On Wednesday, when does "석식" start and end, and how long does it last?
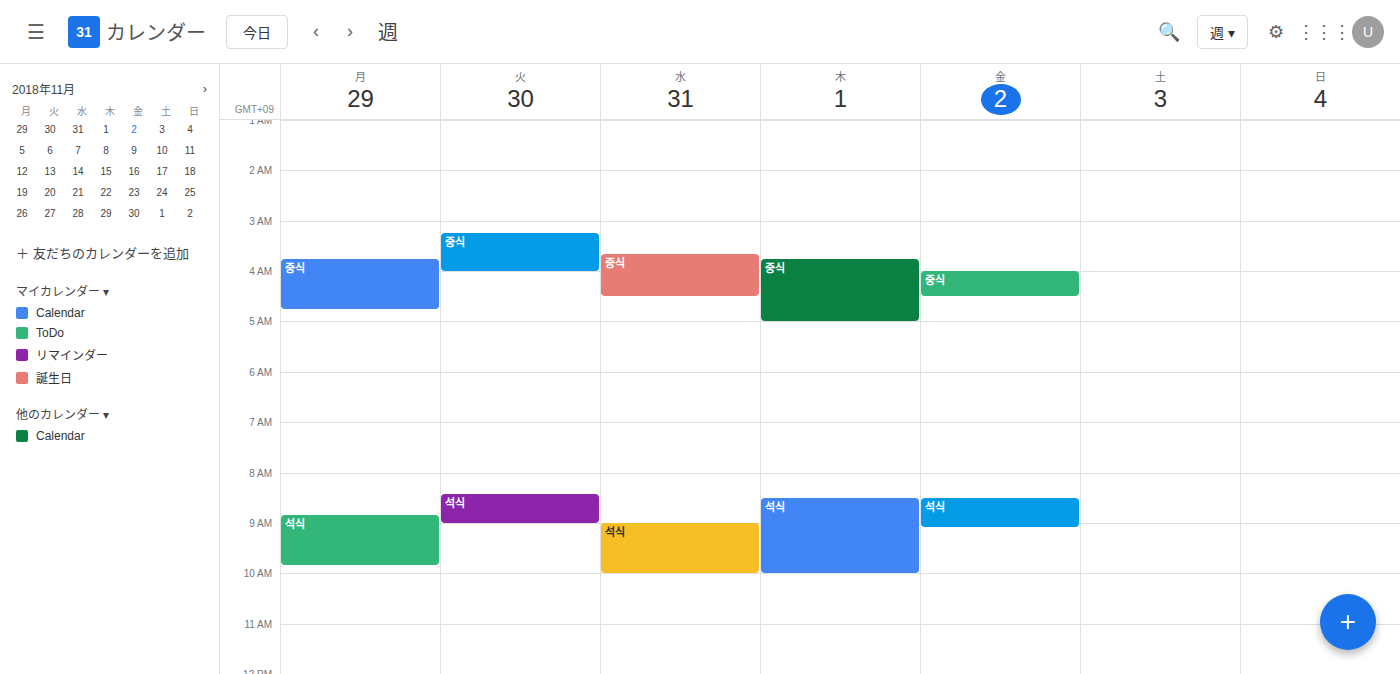
09:00 to 10:00, 1 hour